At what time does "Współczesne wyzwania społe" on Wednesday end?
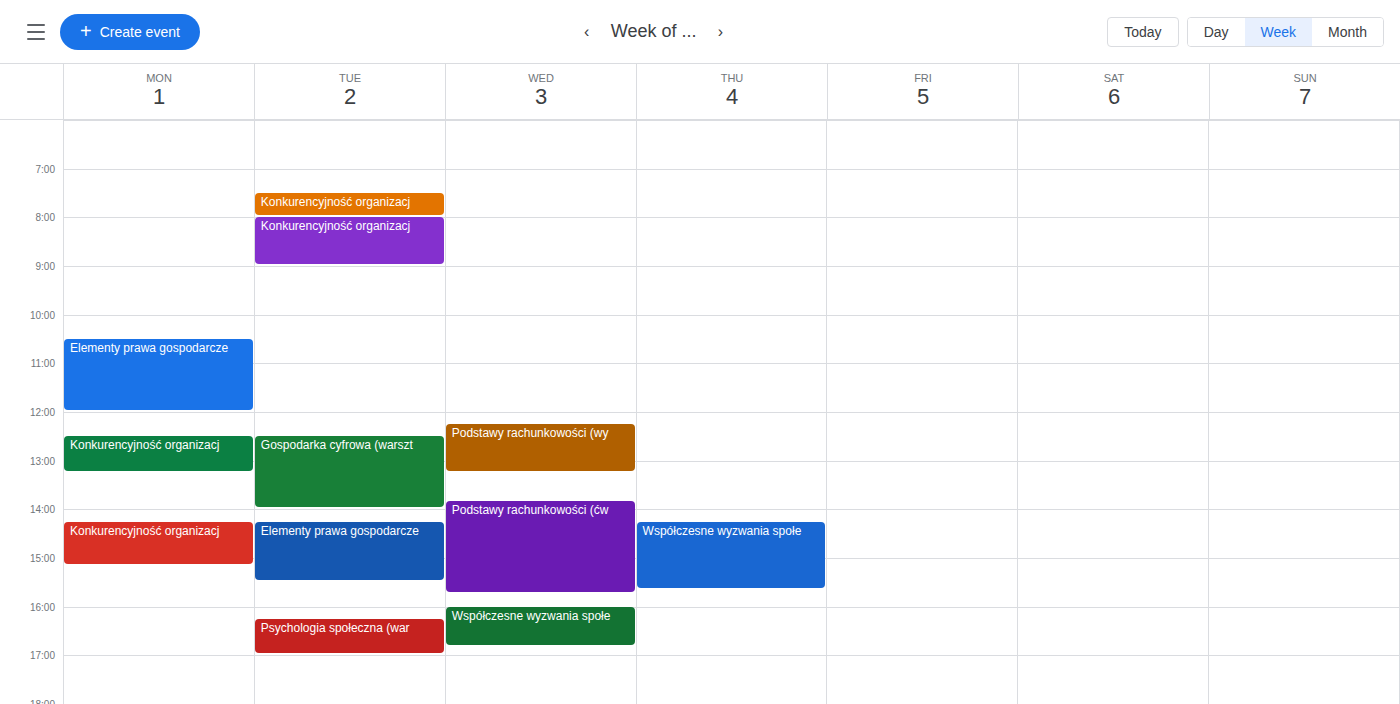
4:50 PM